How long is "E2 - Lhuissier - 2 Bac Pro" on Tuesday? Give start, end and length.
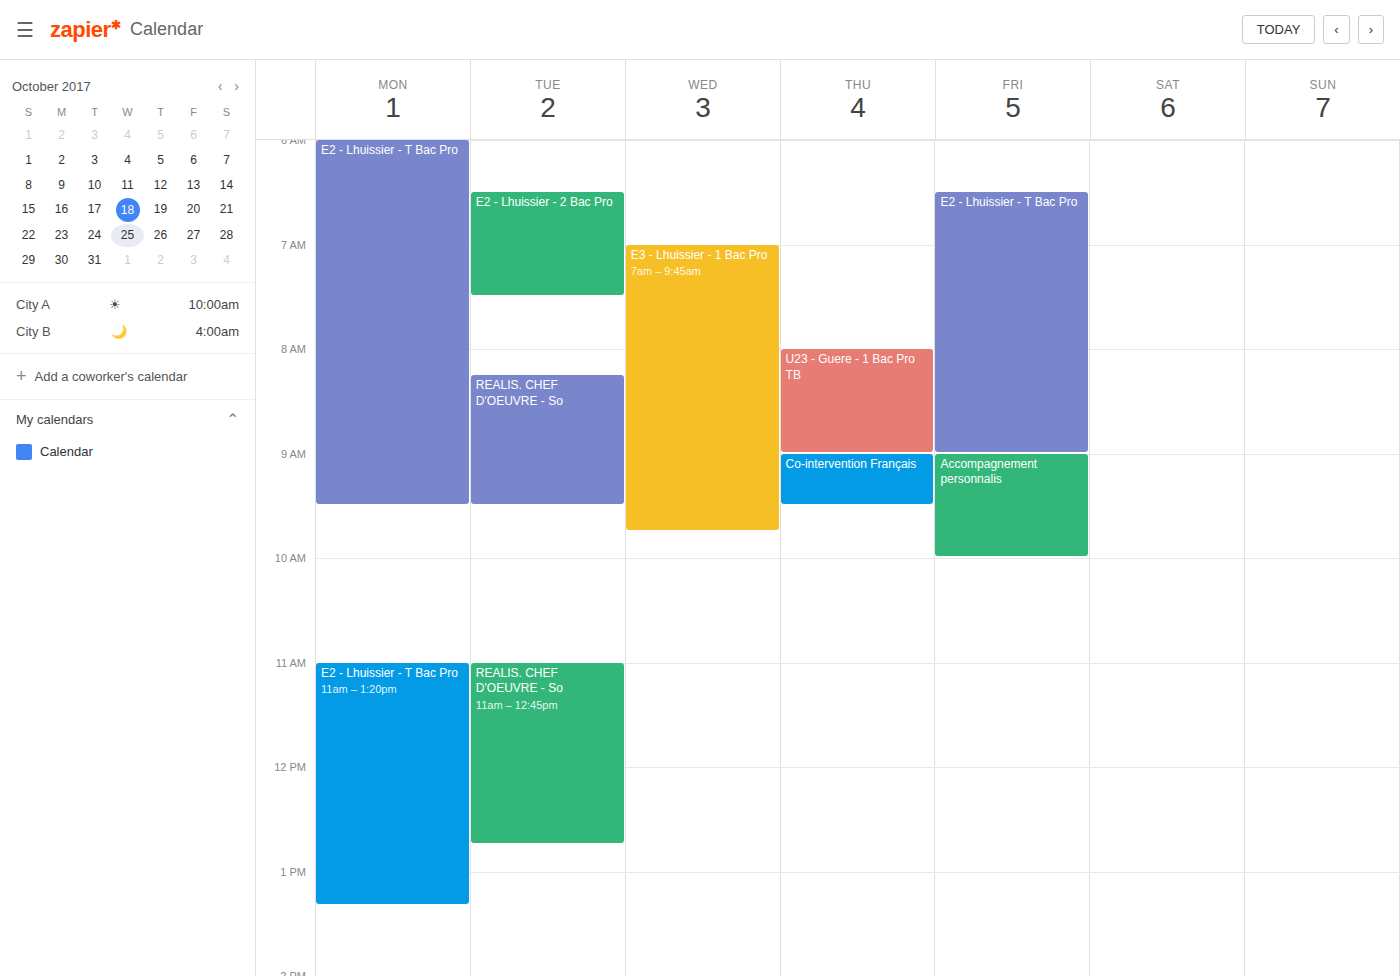
6:30 AM to 7:30 AM, 1 hour